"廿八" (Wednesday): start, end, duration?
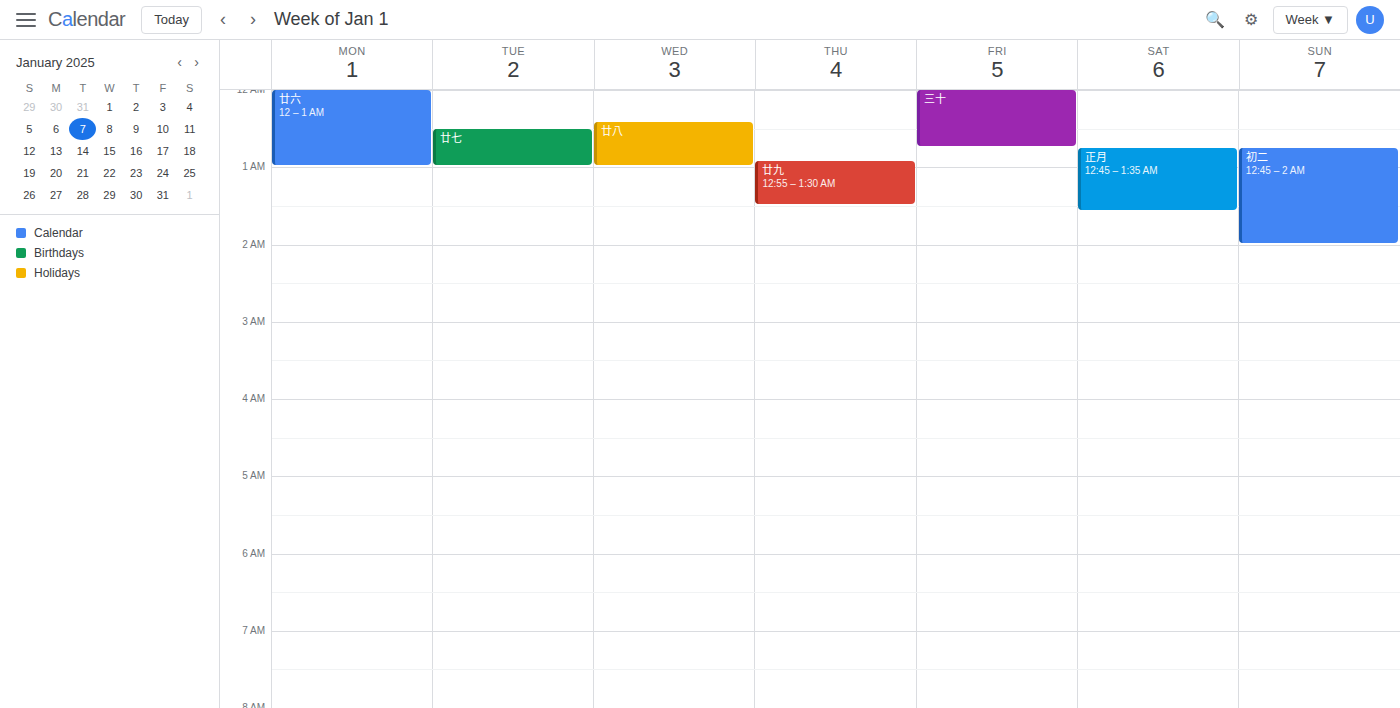
12:25 AM to 1:00 AM, 35 minutes